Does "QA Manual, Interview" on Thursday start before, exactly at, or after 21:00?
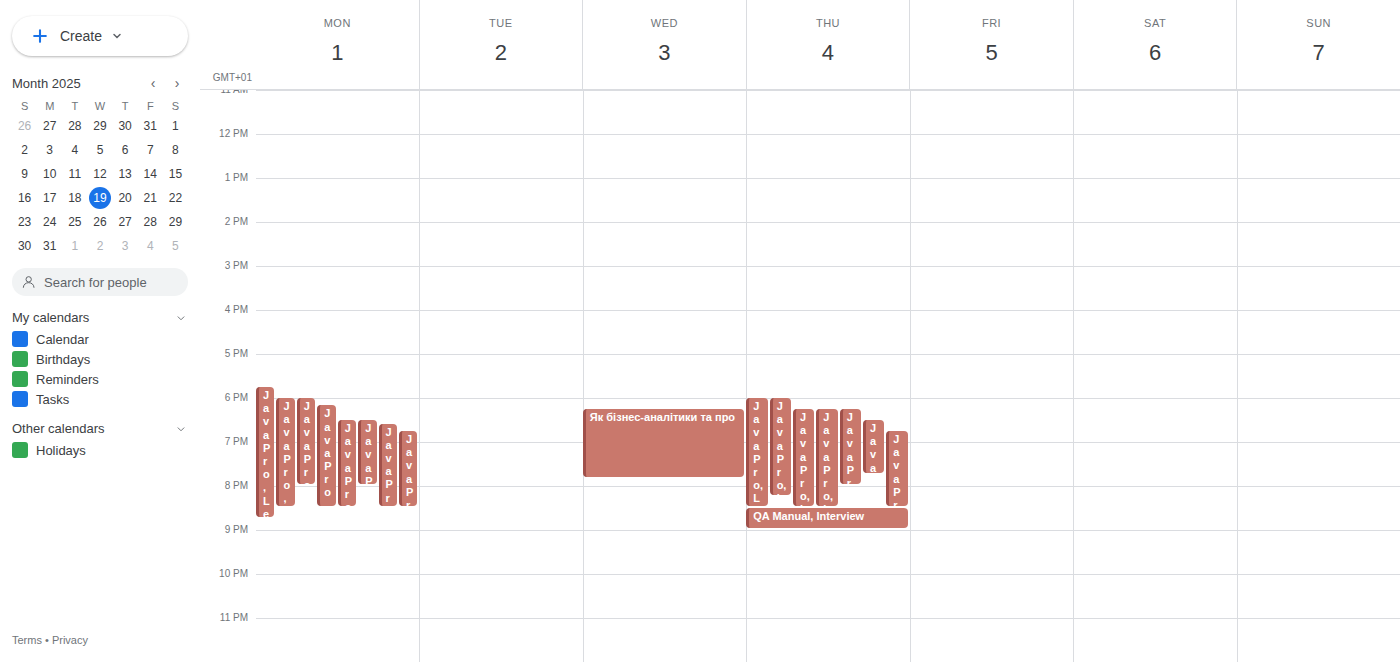
20:30 -- before 21:00, 30 minutes above the 21:00 line.